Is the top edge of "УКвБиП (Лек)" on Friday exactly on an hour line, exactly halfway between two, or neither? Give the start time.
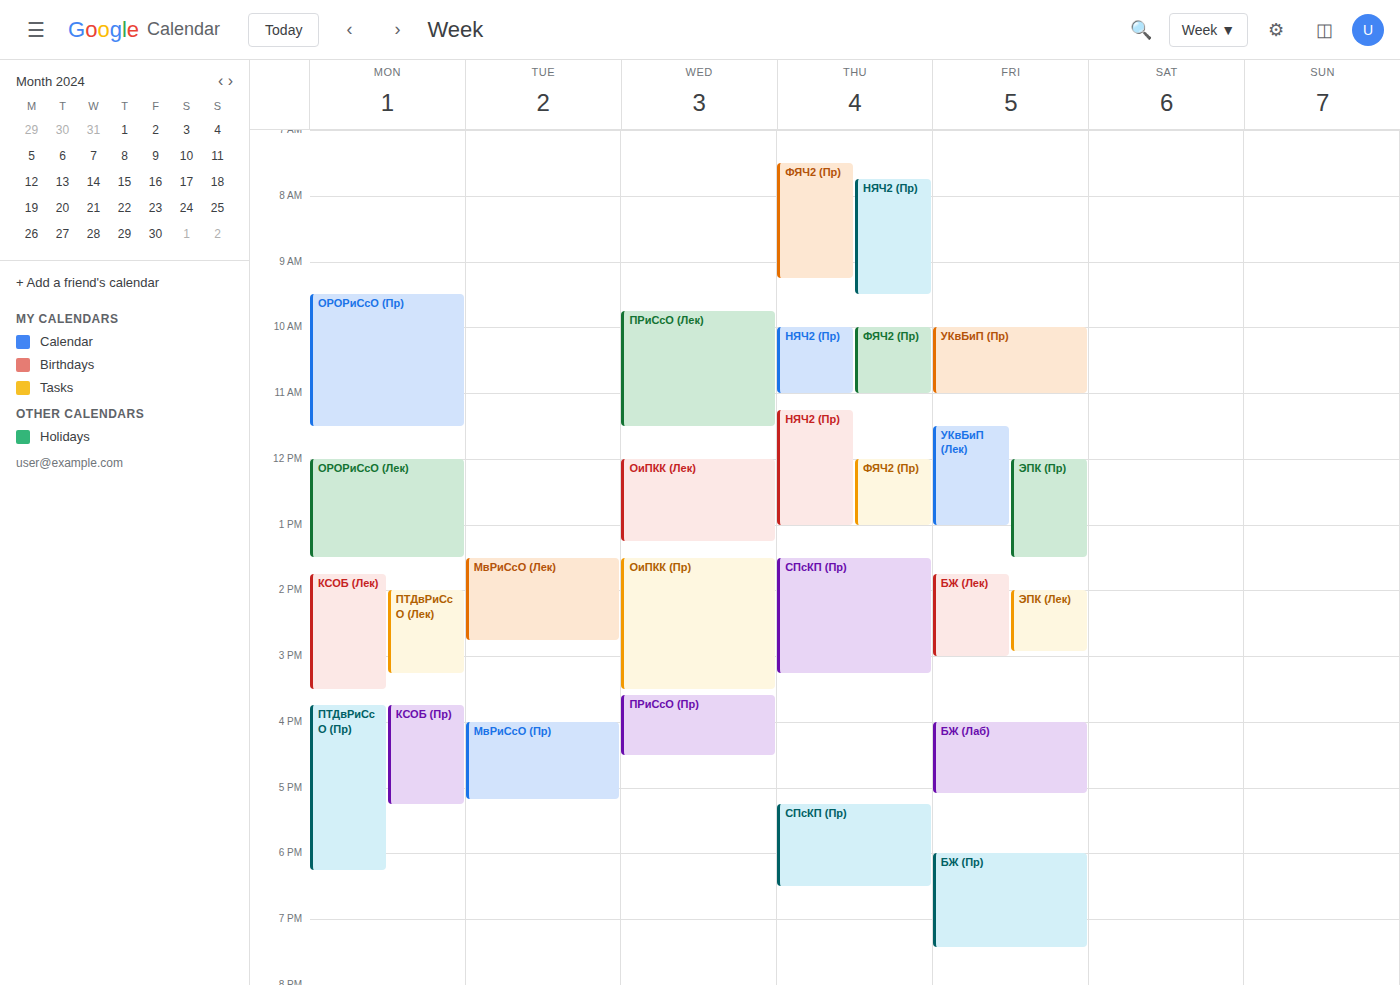
11:30 AM -- halfway between the 11 AM and 12 PM lines.